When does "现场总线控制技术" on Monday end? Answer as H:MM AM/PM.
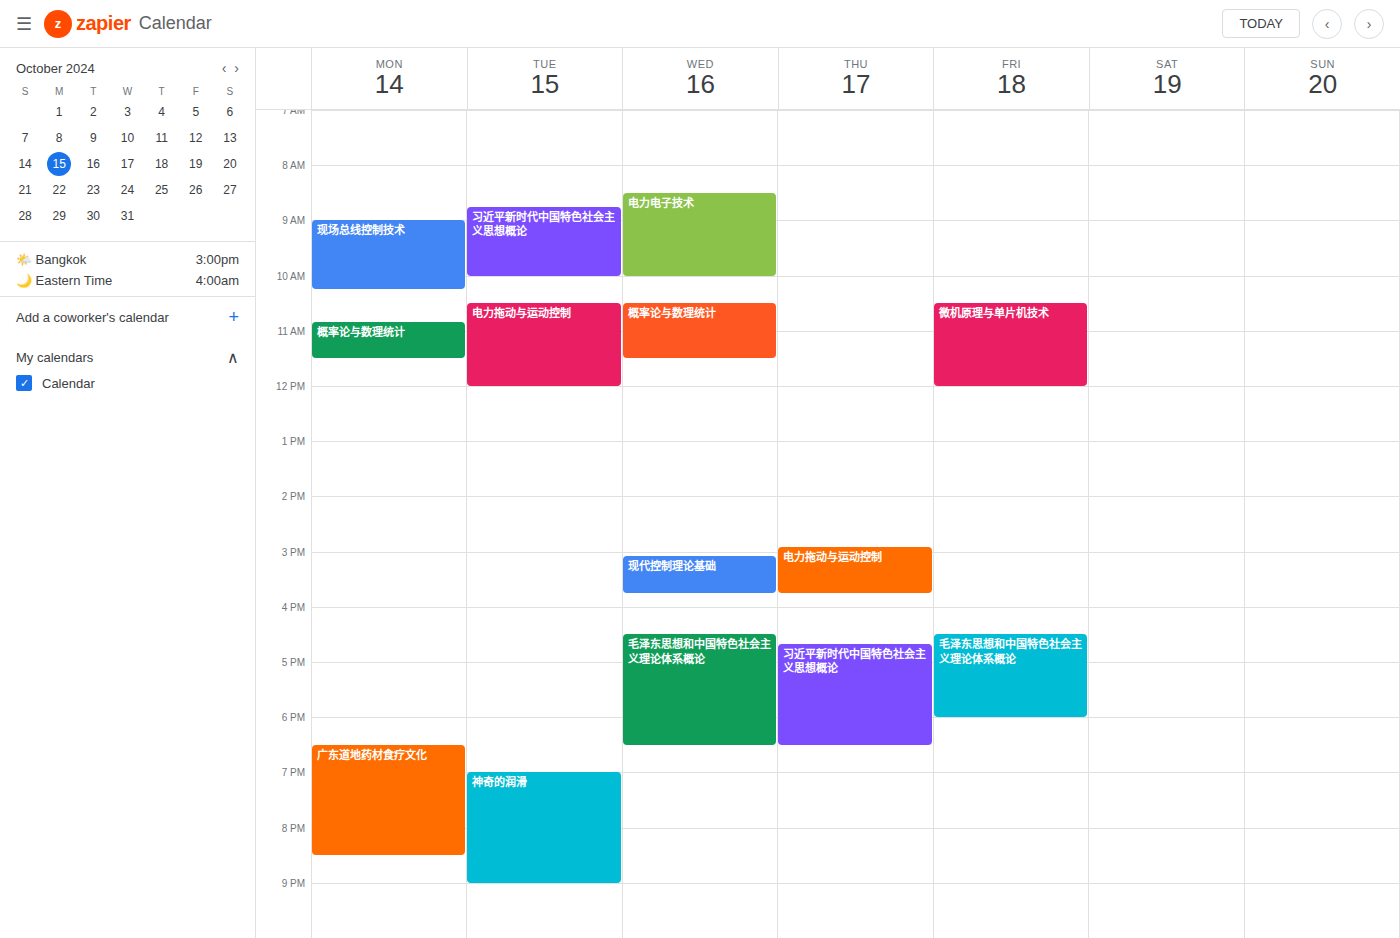
10:15 AM